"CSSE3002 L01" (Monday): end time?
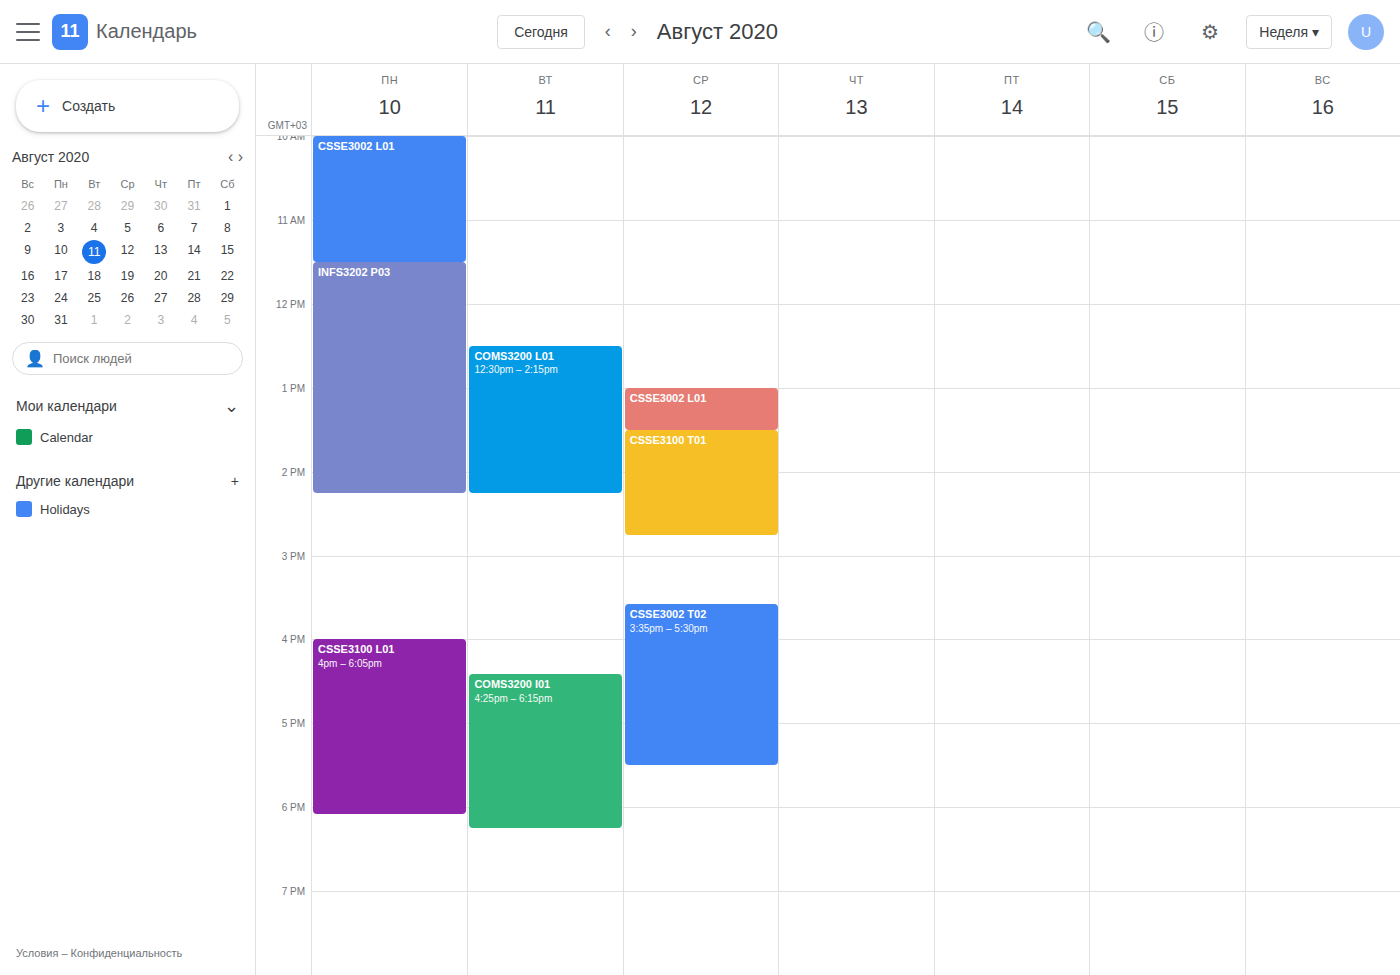
11:30 AM